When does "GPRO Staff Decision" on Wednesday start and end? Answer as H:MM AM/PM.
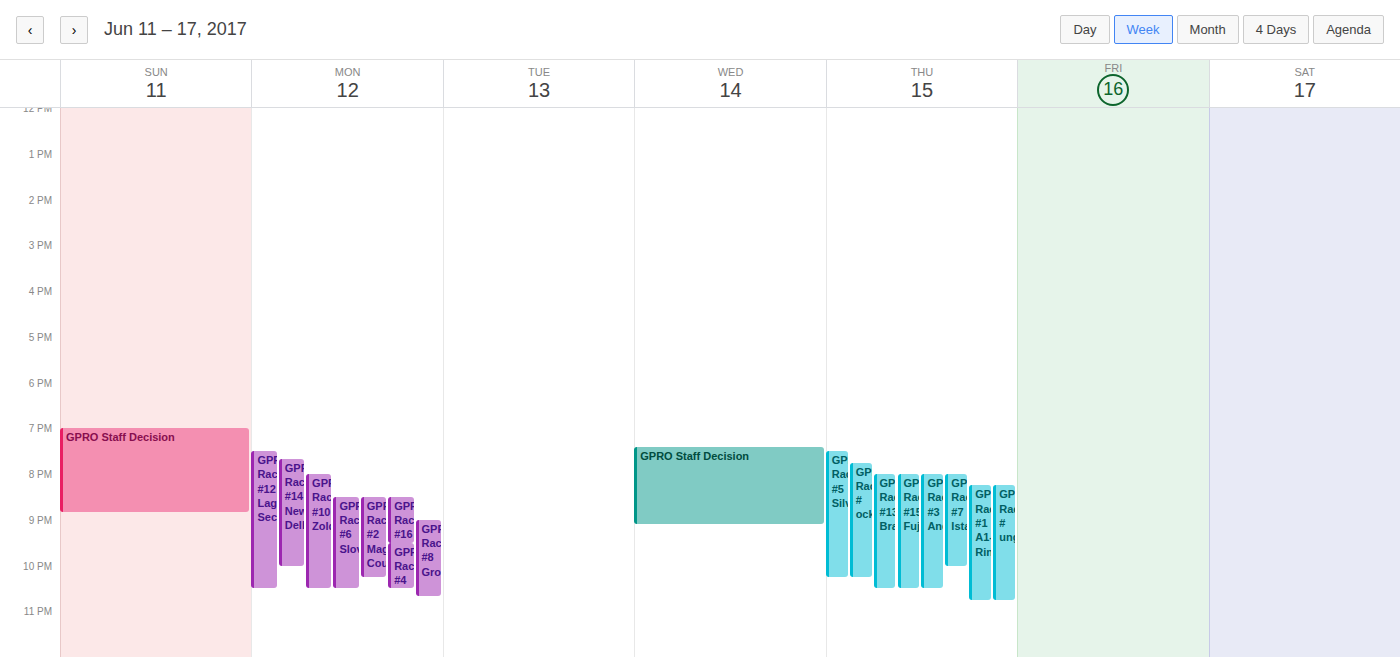
7:25 PM to 9:05 PM